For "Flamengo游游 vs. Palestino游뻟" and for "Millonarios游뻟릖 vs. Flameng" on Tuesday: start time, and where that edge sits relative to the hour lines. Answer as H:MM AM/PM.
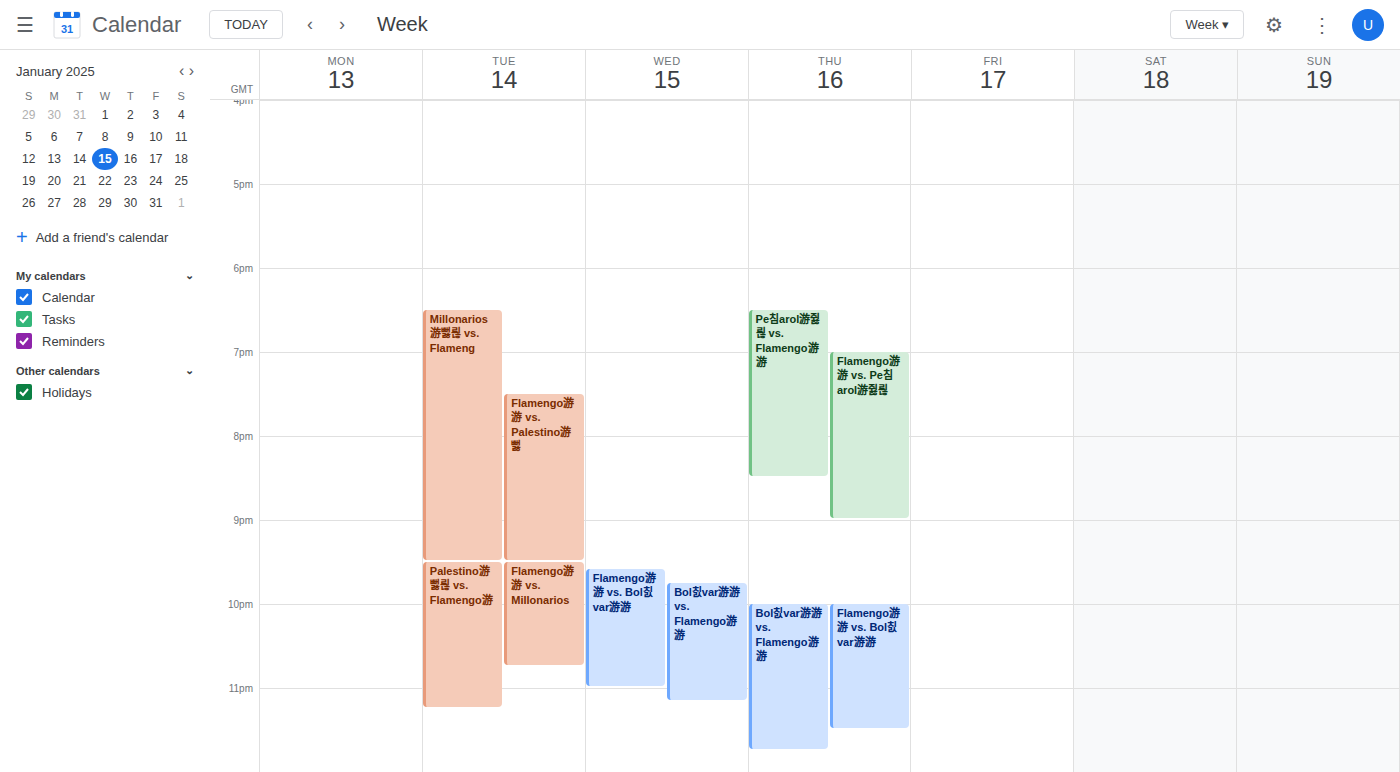
"Flamengo游游 vs. Palestino游뻟": 7:30 PM, halfway between the 7 PM and 8 PM lines. "Millonarios游뻟릖 vs. Flameng": 6:30 PM, halfway between the 6 PM and 7 PM lines.